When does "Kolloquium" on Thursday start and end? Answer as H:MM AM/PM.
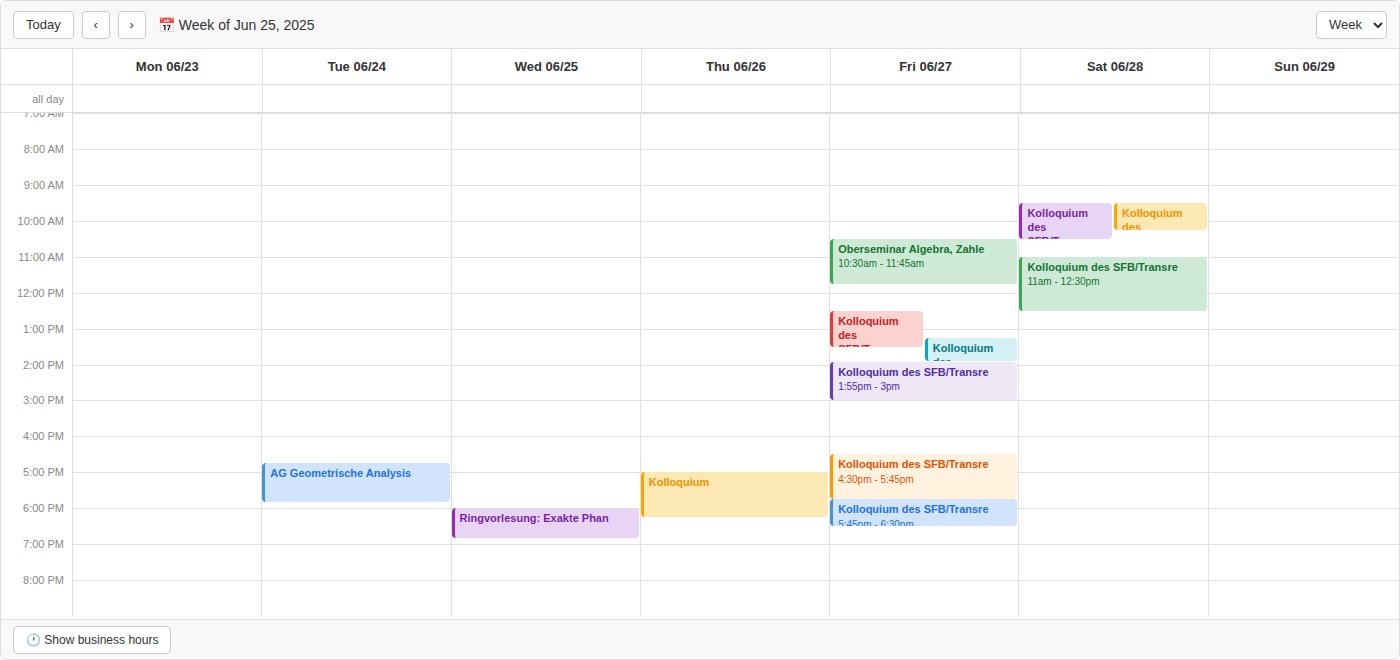
5:00 PM to 6:15 PM